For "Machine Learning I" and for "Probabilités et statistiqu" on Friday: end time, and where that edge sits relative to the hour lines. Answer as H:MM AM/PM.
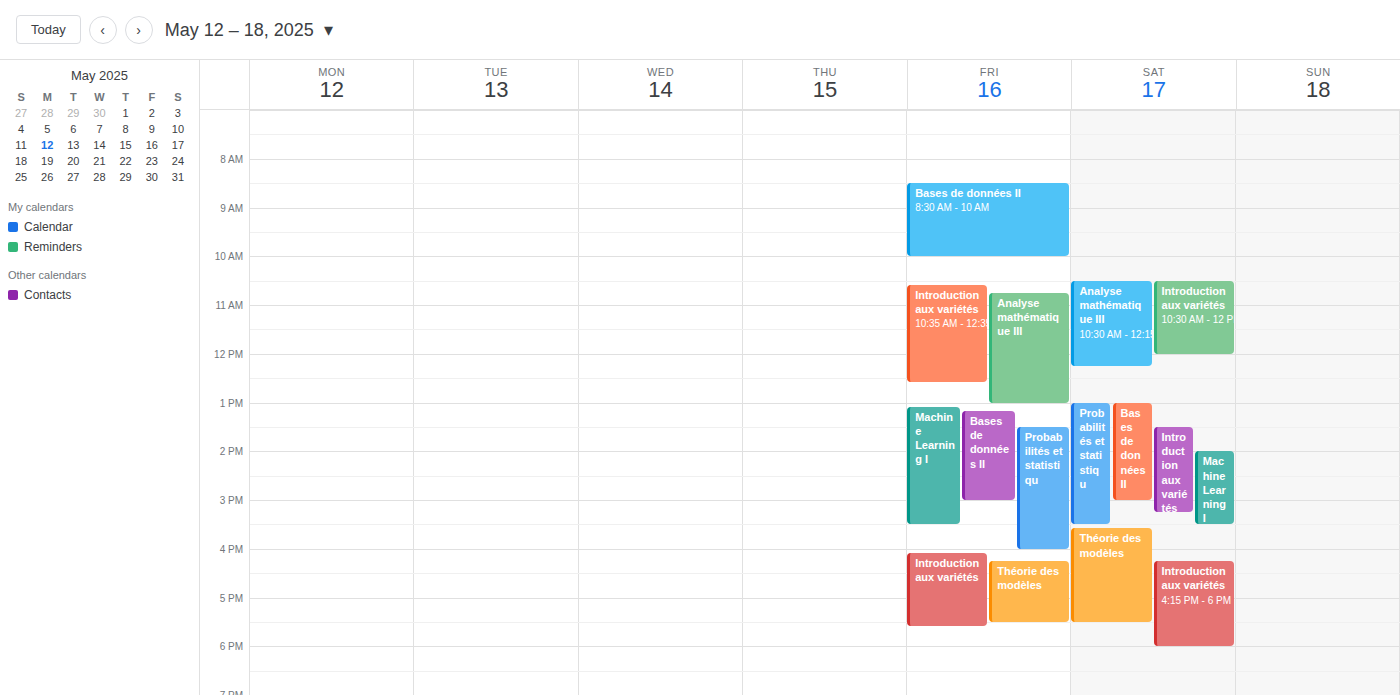
"Machine Learning I": 3:30 PM, halfway between the 3 PM and 4 PM lines. "Probabilités et statistiqu": 4:00 PM, exactly on the 4 PM line.